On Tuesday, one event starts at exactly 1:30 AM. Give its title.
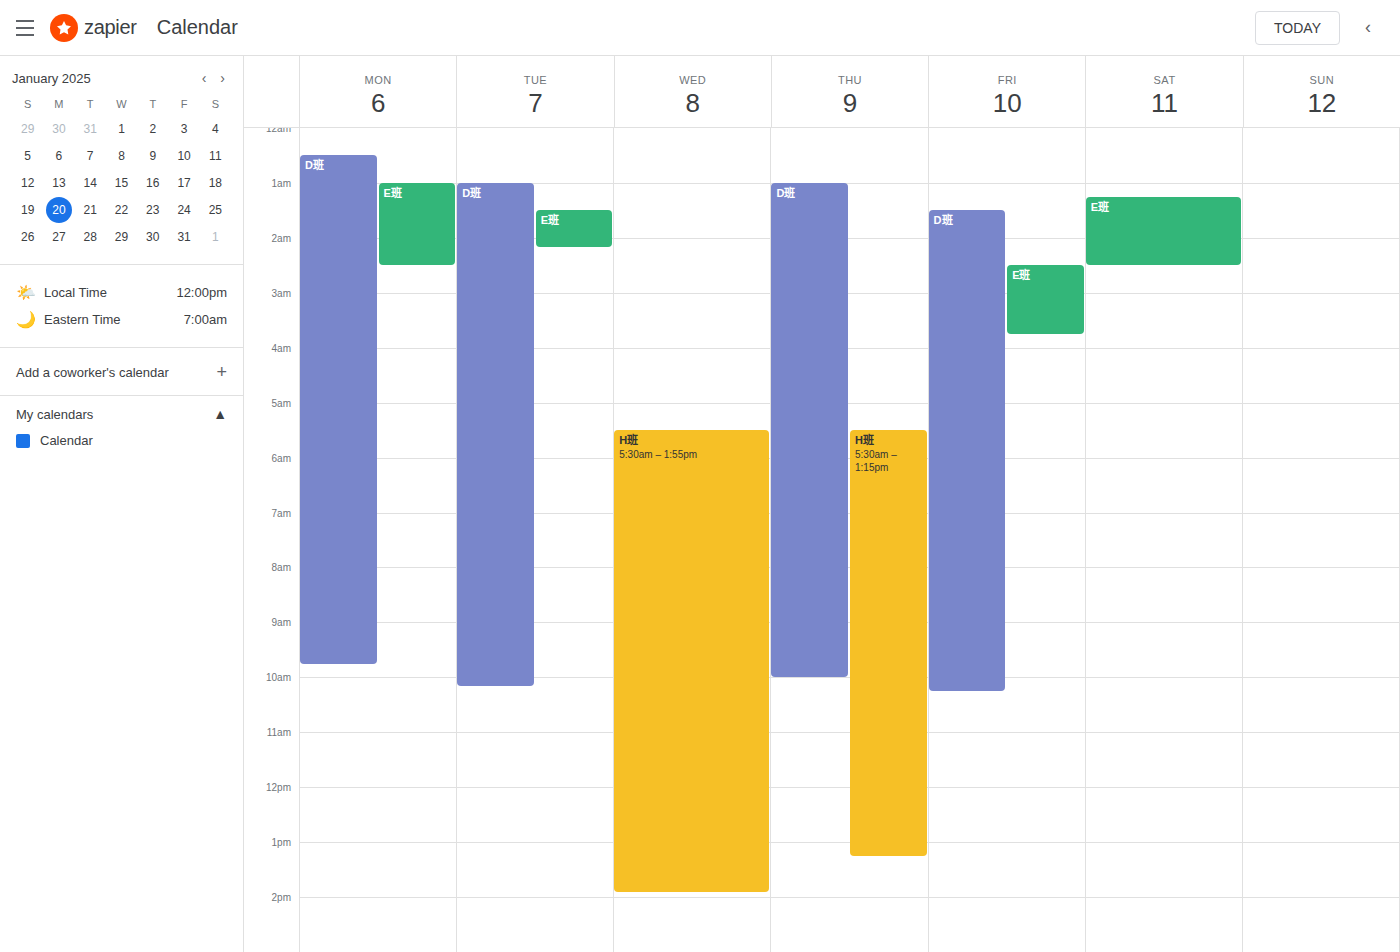
"E班"